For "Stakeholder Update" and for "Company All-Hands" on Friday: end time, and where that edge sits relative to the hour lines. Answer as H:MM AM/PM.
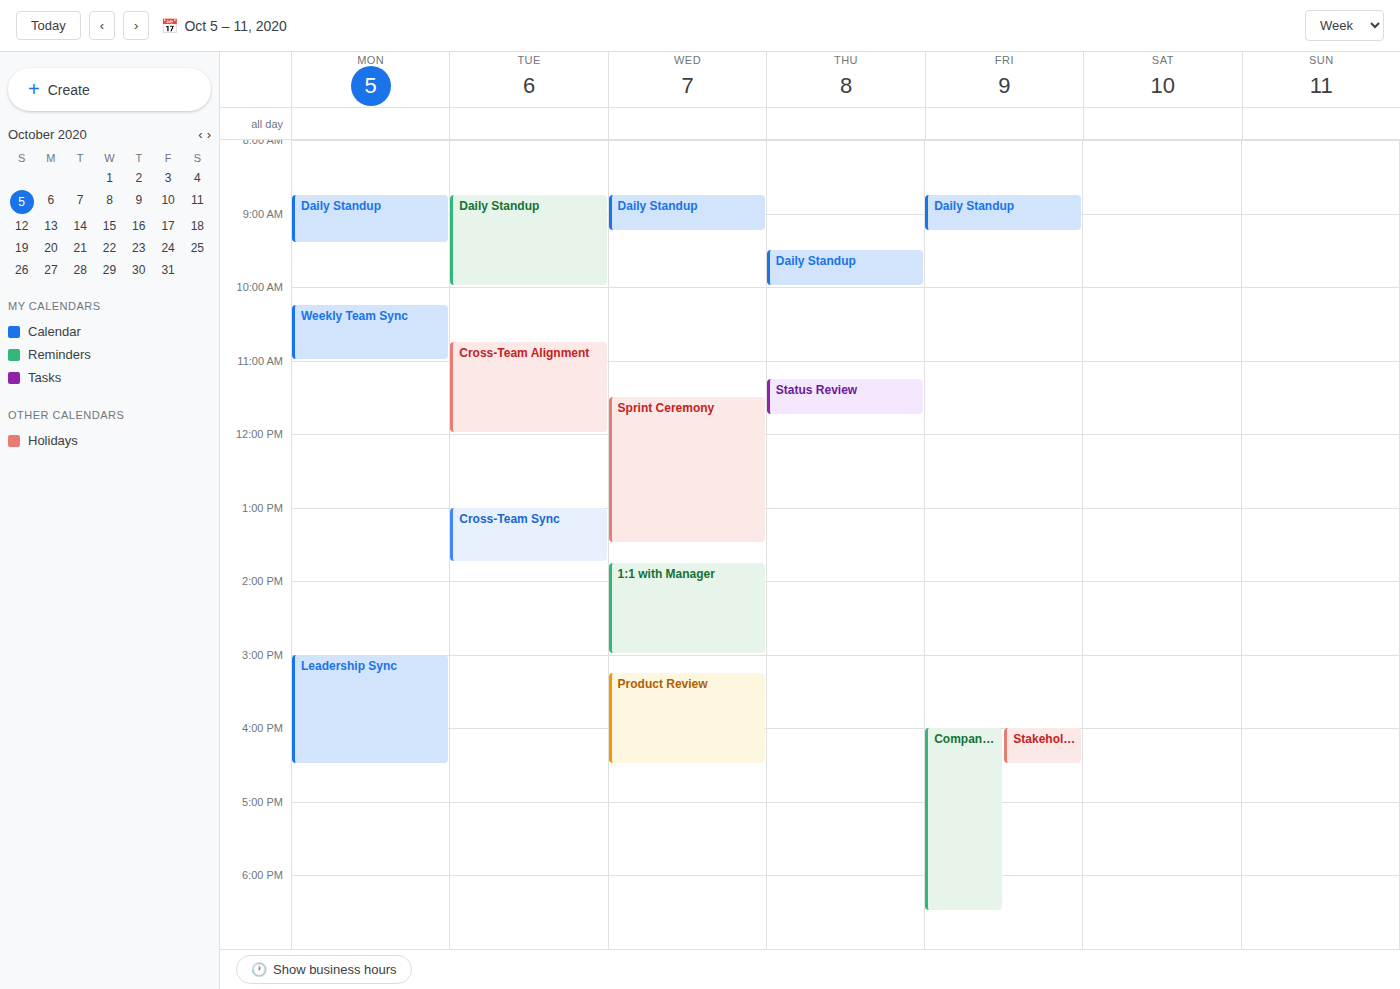
"Stakeholder Update": 4:30 PM, halfway between the 4 PM and 5 PM lines. "Company All-Hands": 6:30 PM, halfway between the 6 PM and 7 PM lines.